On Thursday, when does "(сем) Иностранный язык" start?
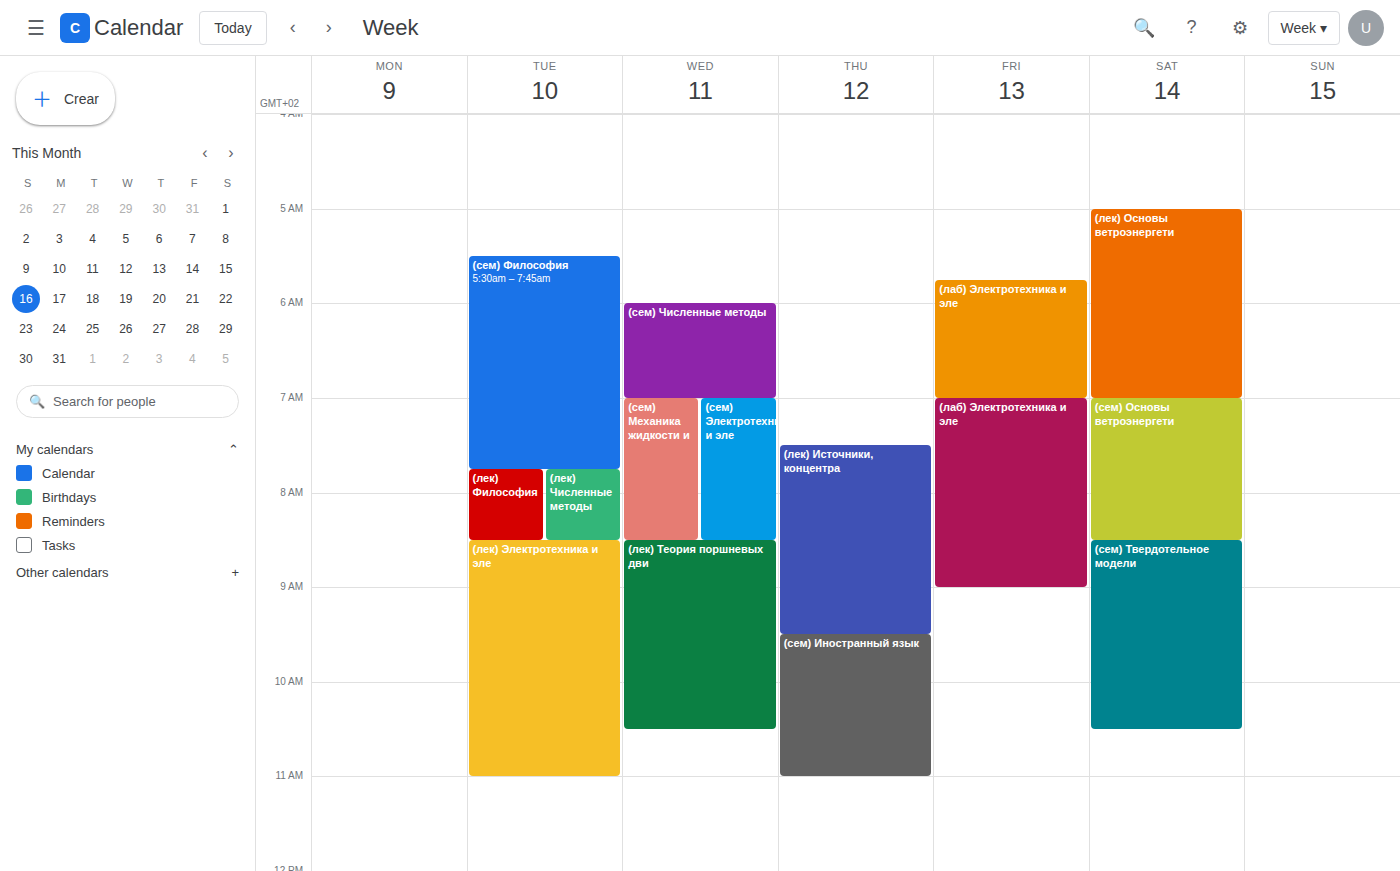
09:30